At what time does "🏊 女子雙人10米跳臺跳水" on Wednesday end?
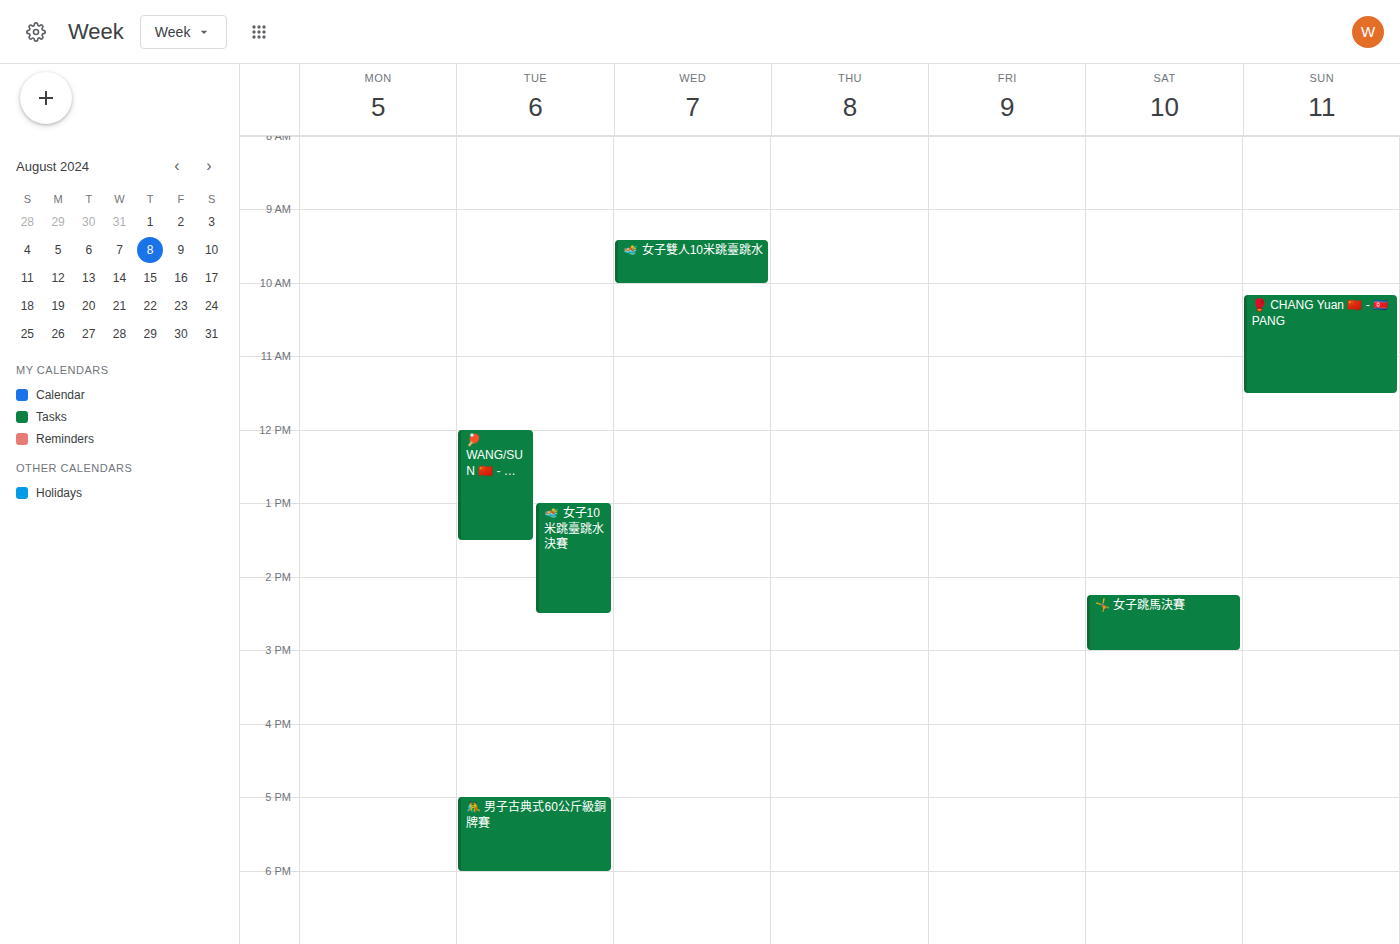
10:00 AM